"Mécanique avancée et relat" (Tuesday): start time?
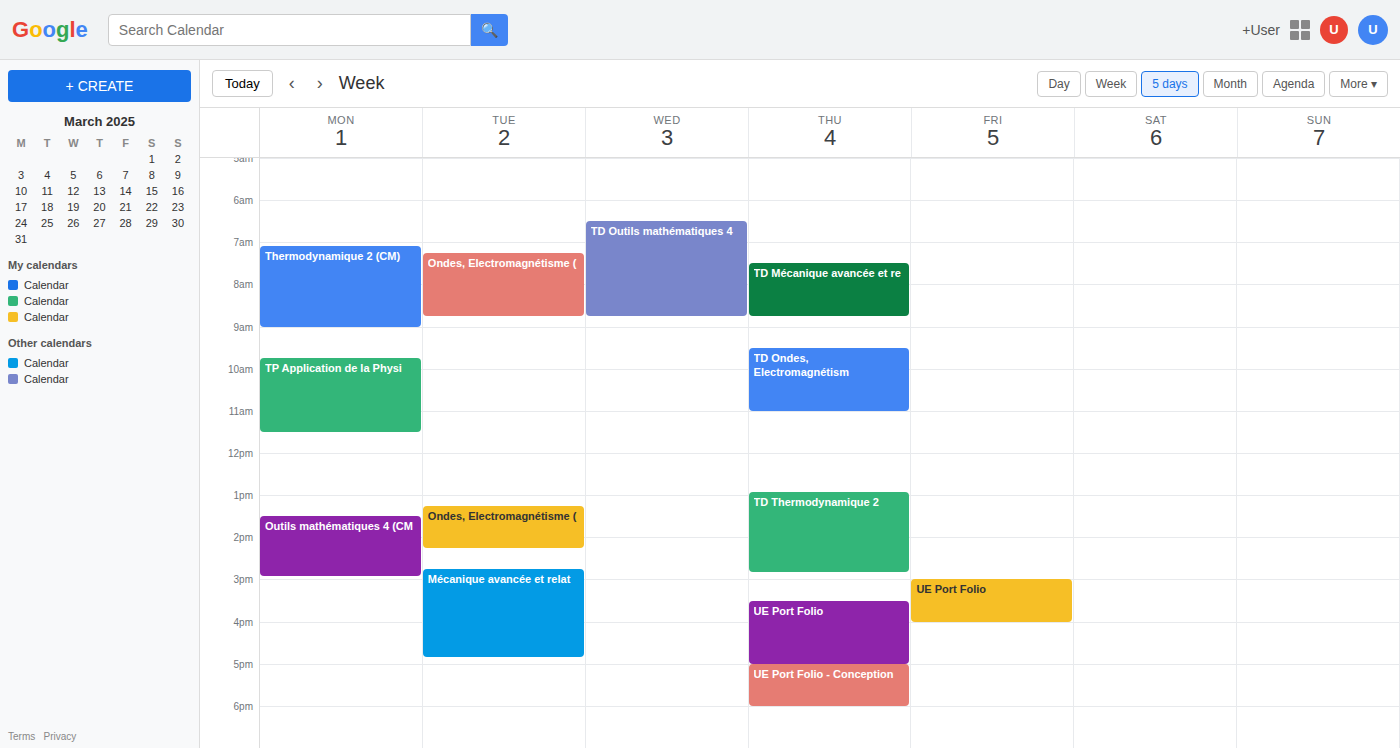
2:45 PM